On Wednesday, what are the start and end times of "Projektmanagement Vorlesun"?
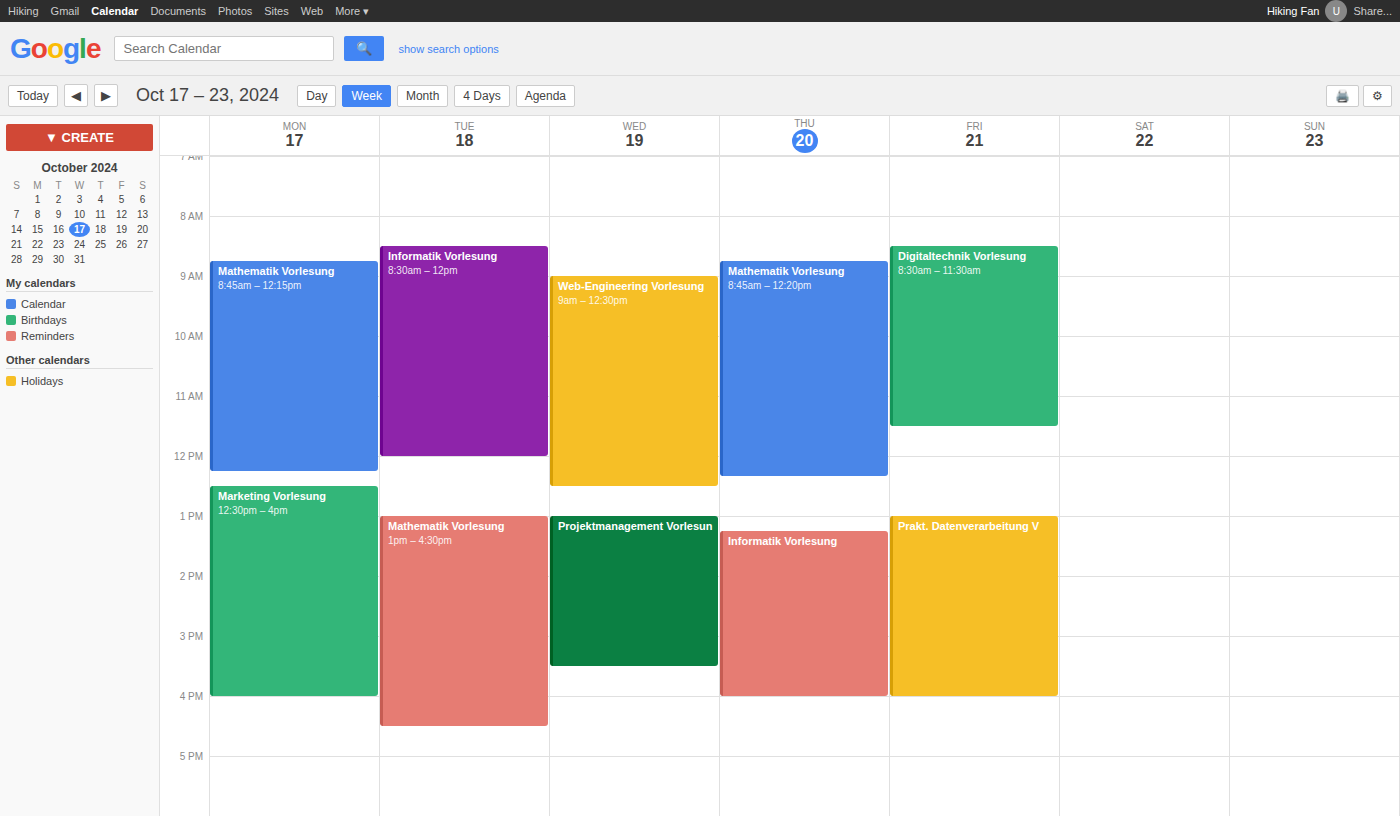
1:00 PM to 3:30 PM